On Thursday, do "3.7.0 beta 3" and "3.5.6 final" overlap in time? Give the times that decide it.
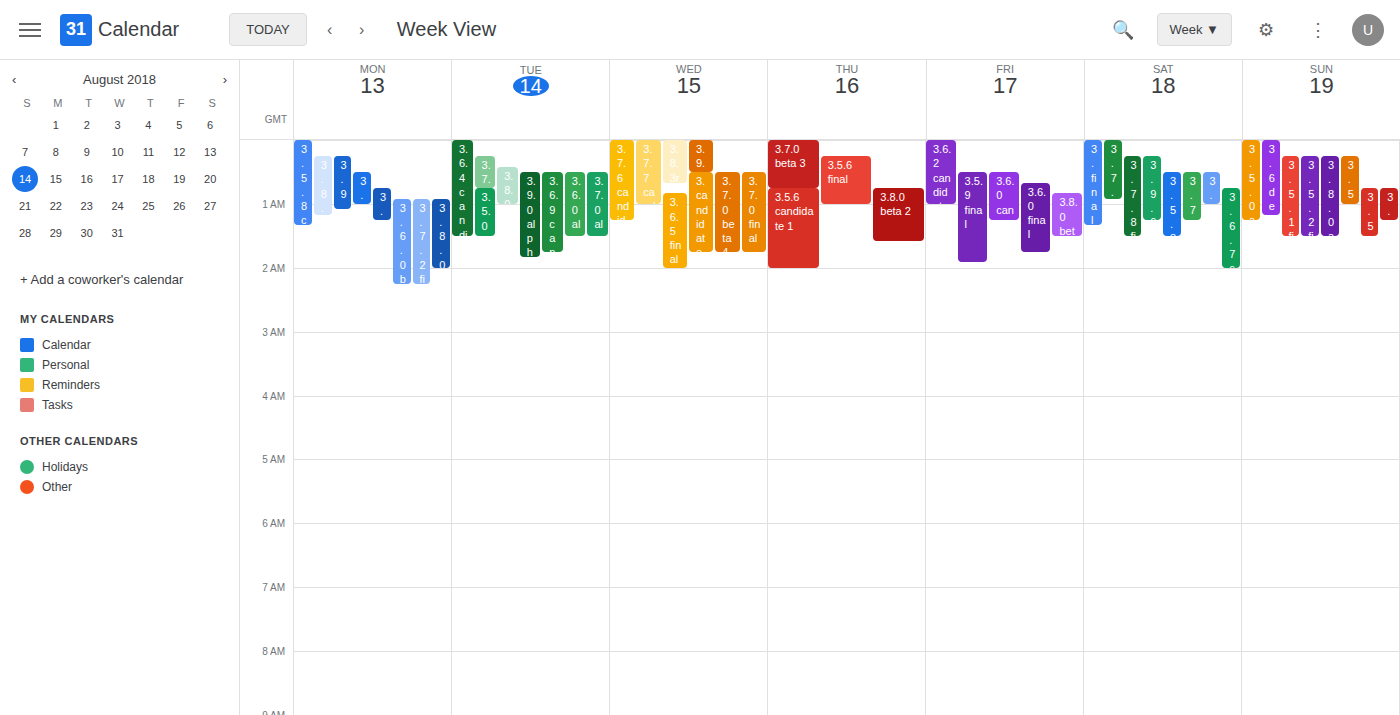
"3.5.6 final" starts at 12:15 AM, before "3.7.0 beta 3" ends at 12:45 AM -- they overlap.